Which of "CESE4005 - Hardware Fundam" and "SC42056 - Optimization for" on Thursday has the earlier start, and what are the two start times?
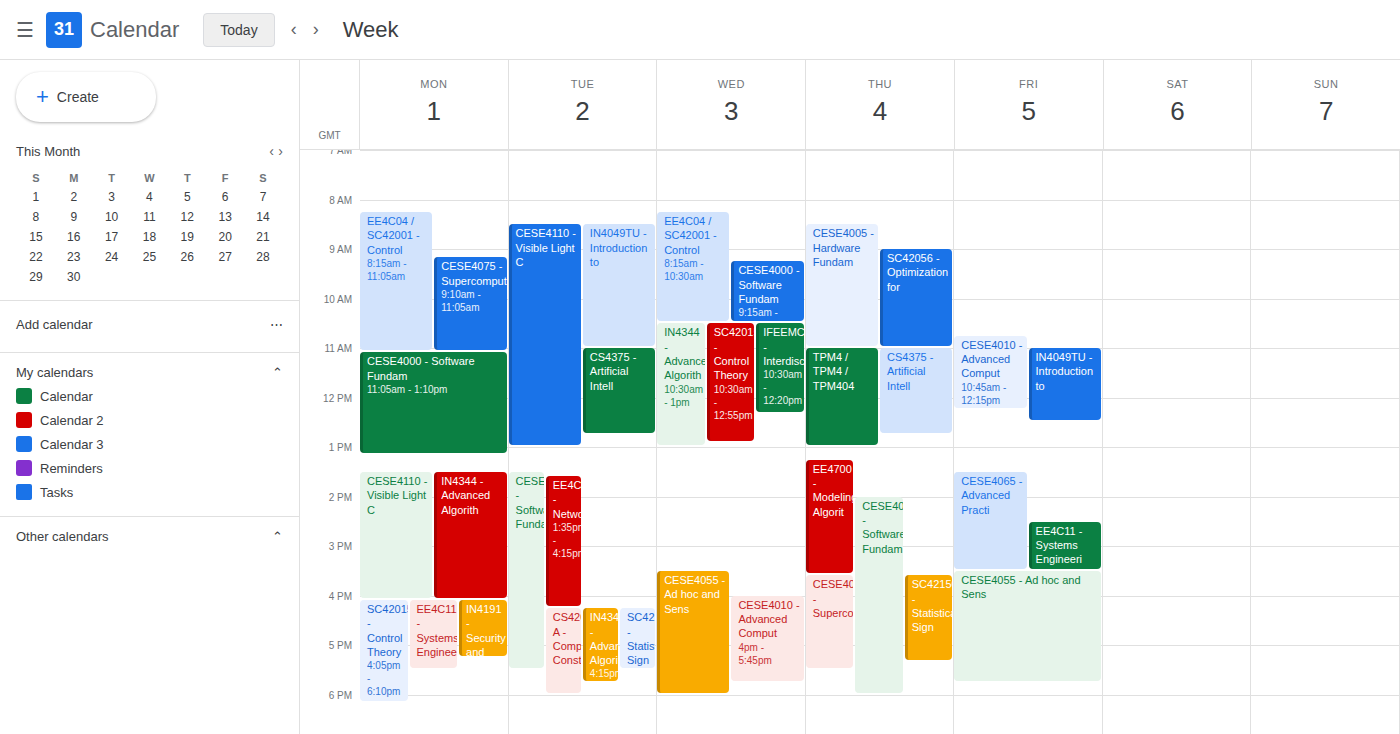
"CESE4005 - Hardware Fundam" 8:30 AM; "SC42056 - Optimization for" 9:00 AM.